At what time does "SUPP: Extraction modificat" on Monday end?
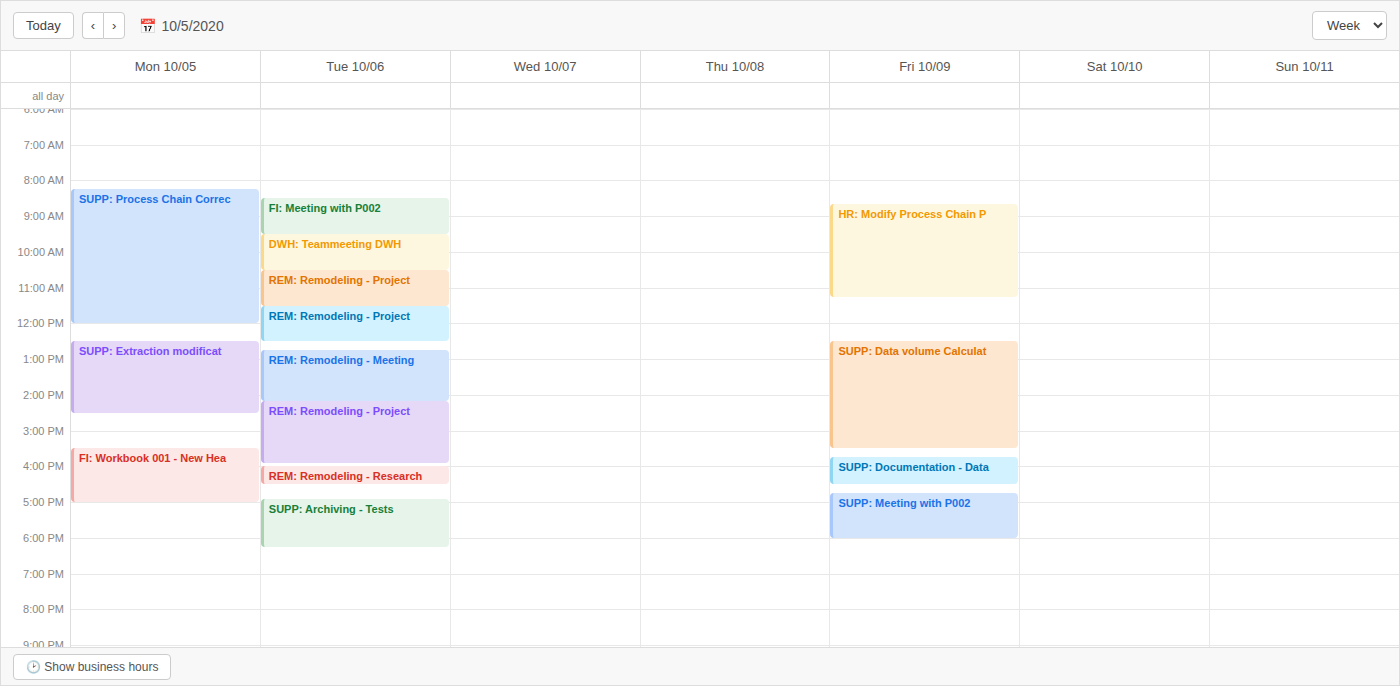
2:30 PM